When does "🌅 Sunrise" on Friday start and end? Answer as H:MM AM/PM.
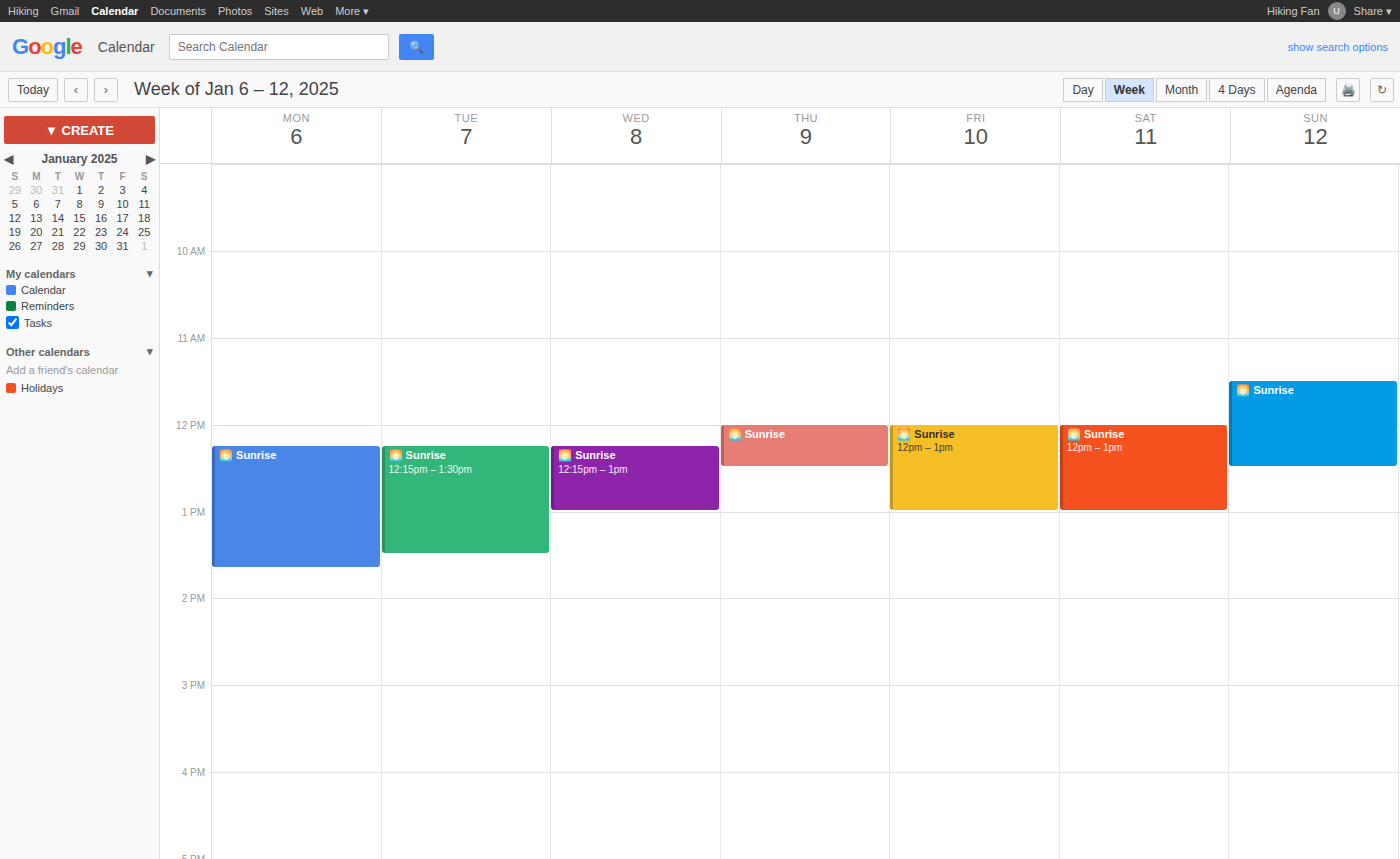
12:00 PM to 1:00 PM